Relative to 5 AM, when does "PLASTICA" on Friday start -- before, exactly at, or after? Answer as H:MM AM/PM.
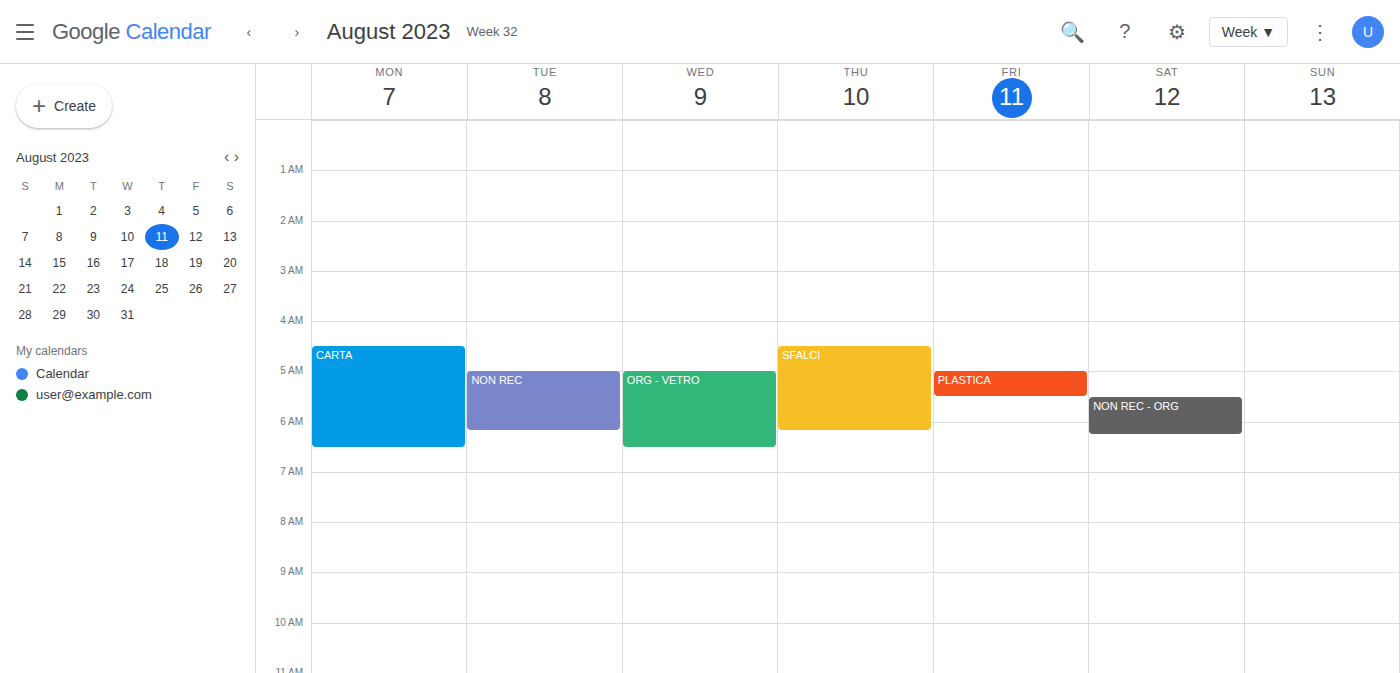
5:00 AM -- exactly at 5 AM, on the 5 AM line.